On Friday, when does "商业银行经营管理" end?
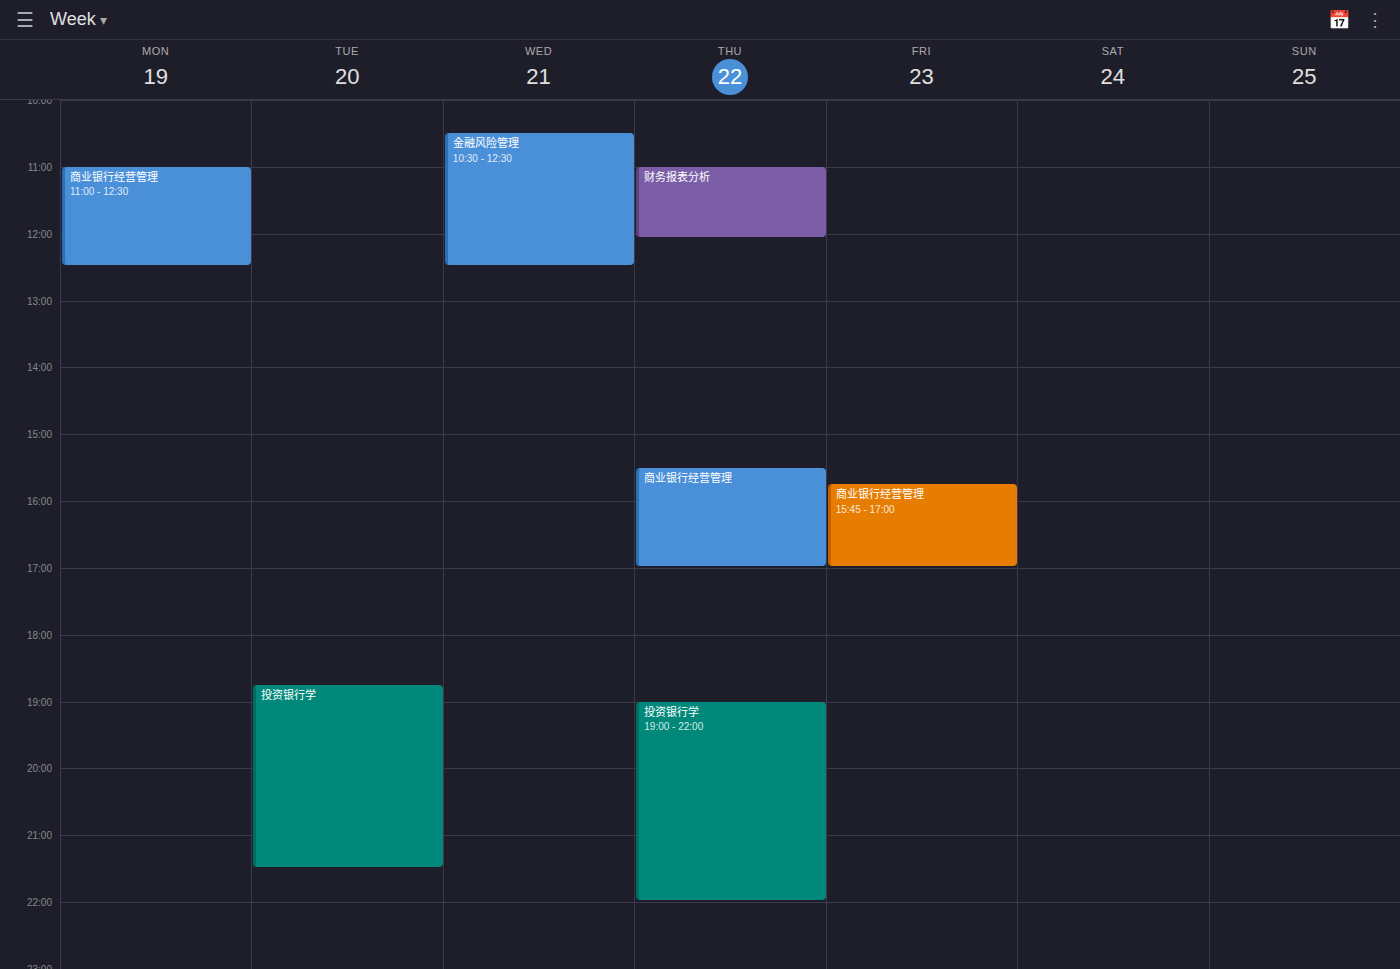
5:00 PM